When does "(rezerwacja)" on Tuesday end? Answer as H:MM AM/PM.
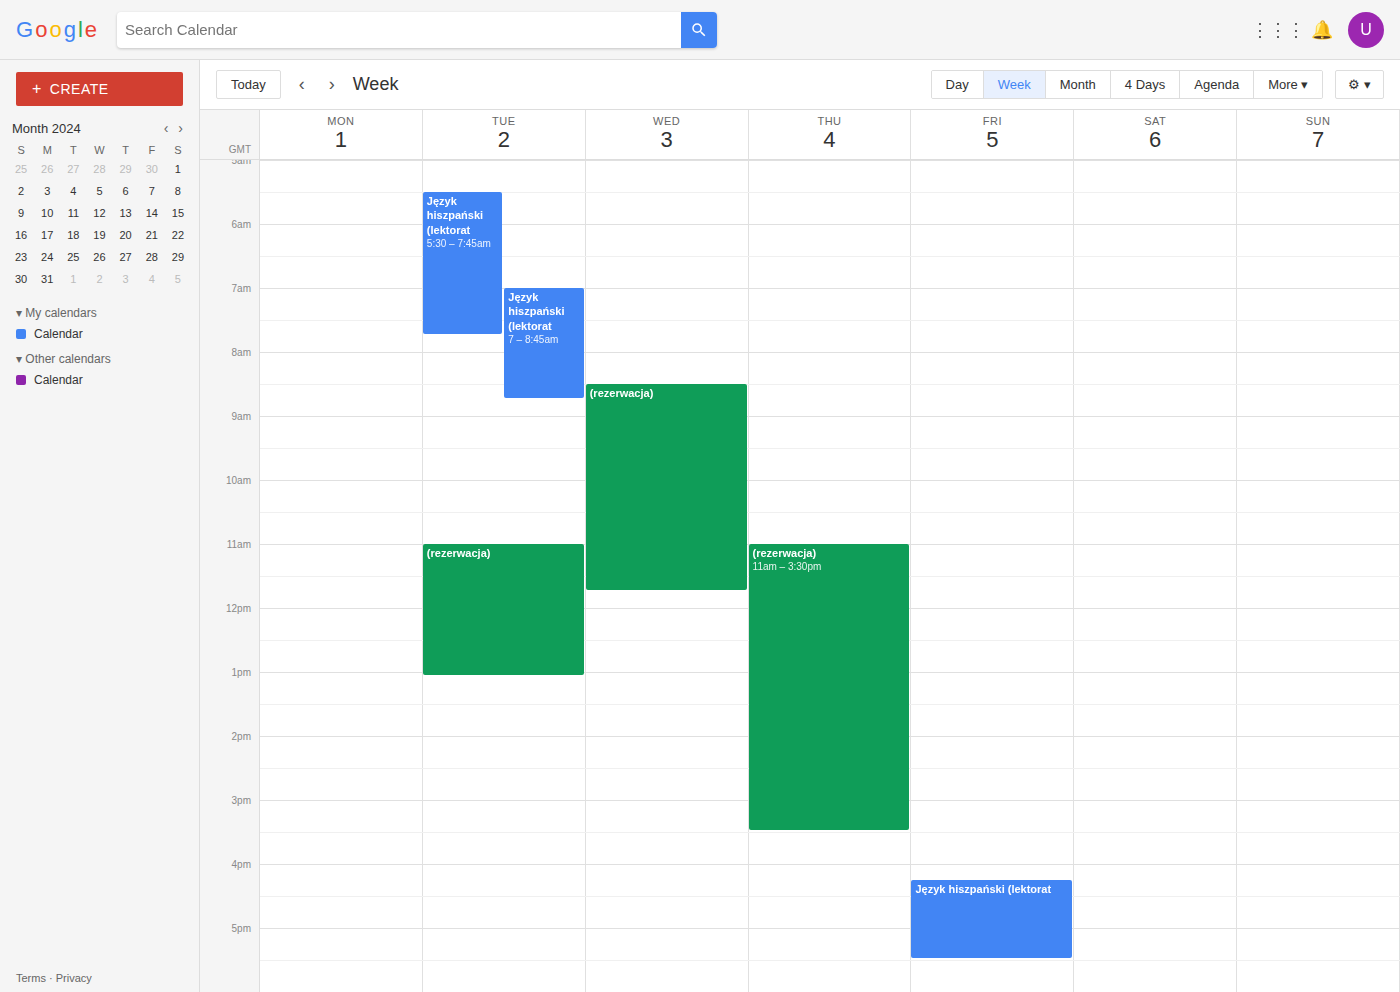
1:05 PM